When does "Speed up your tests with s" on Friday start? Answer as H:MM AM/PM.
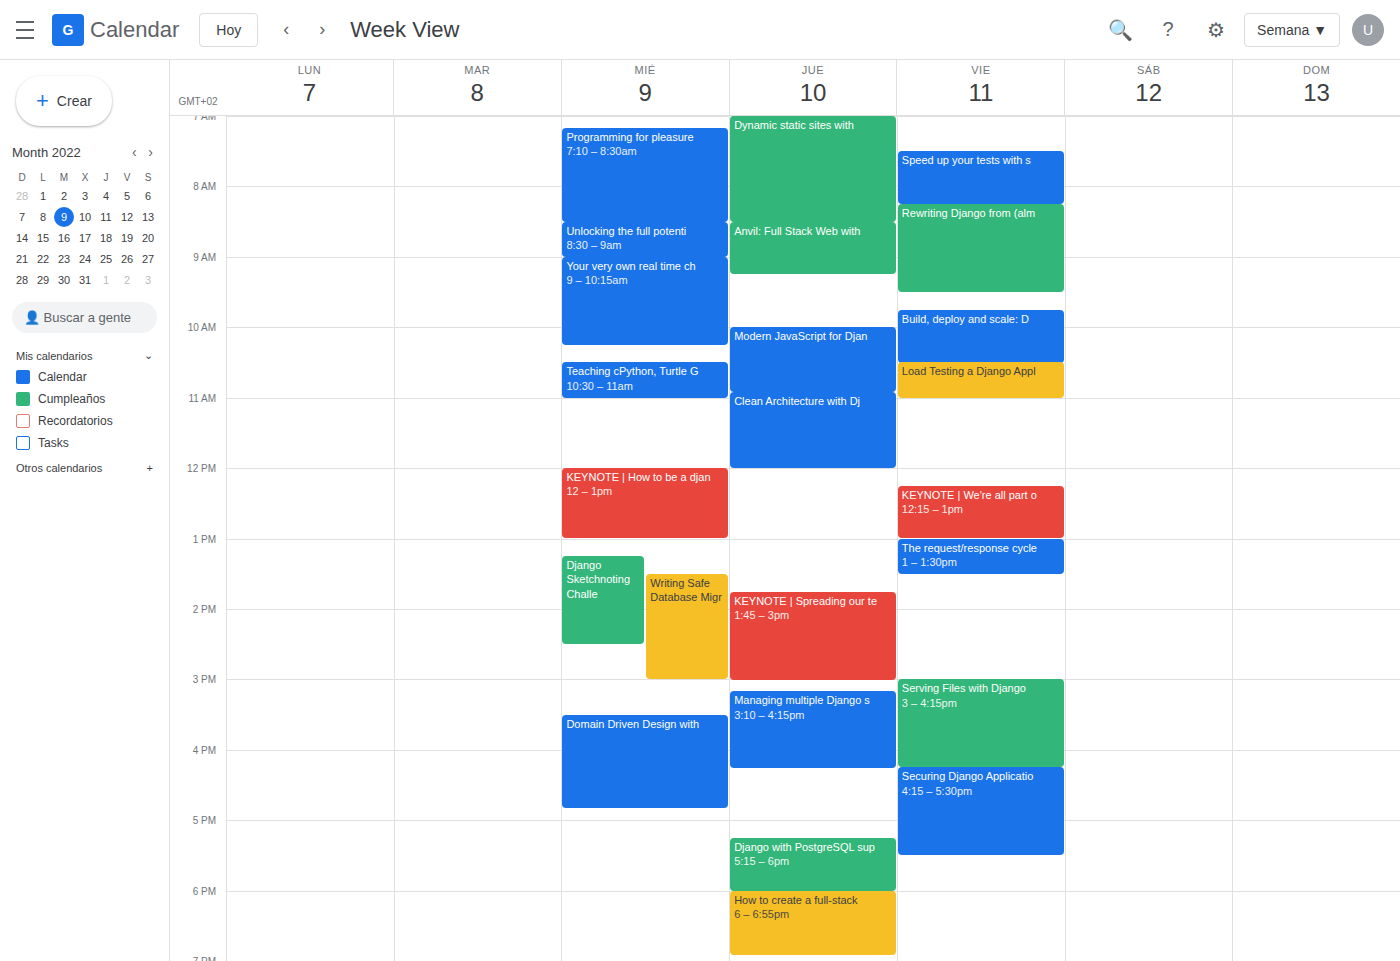
7:30 AM